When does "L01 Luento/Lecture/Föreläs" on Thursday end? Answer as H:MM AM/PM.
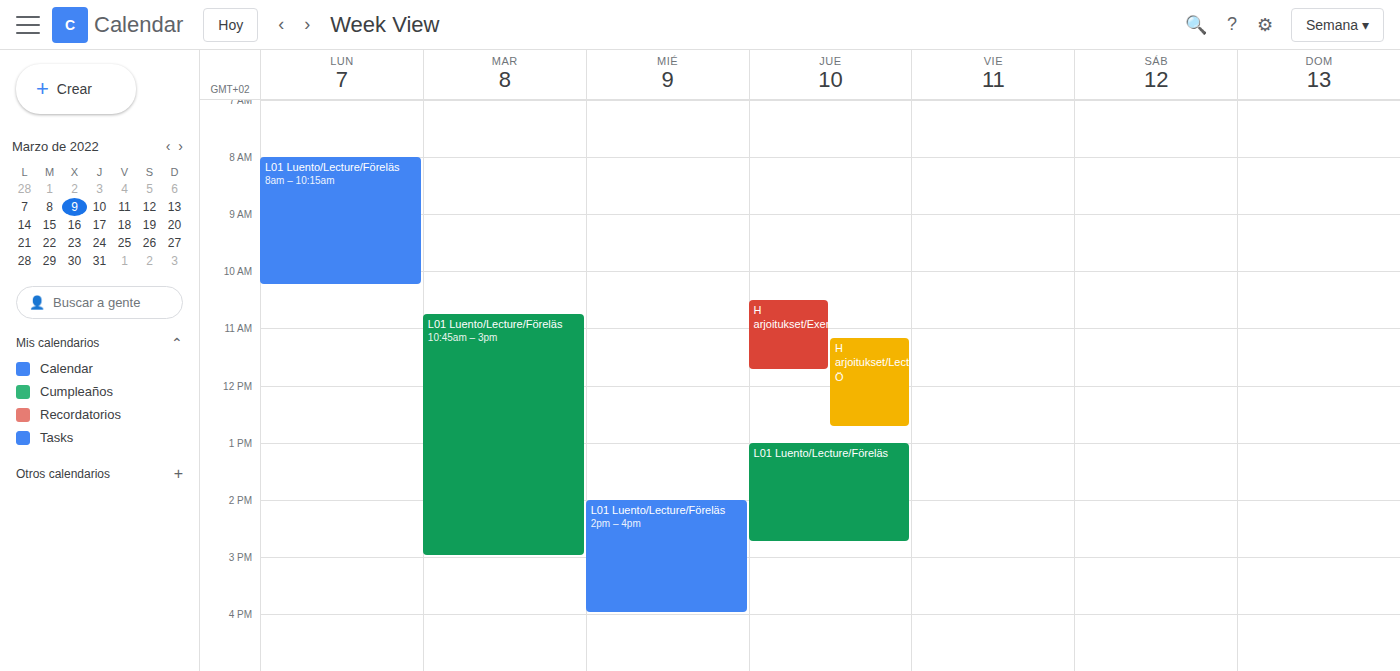
2:45 PM